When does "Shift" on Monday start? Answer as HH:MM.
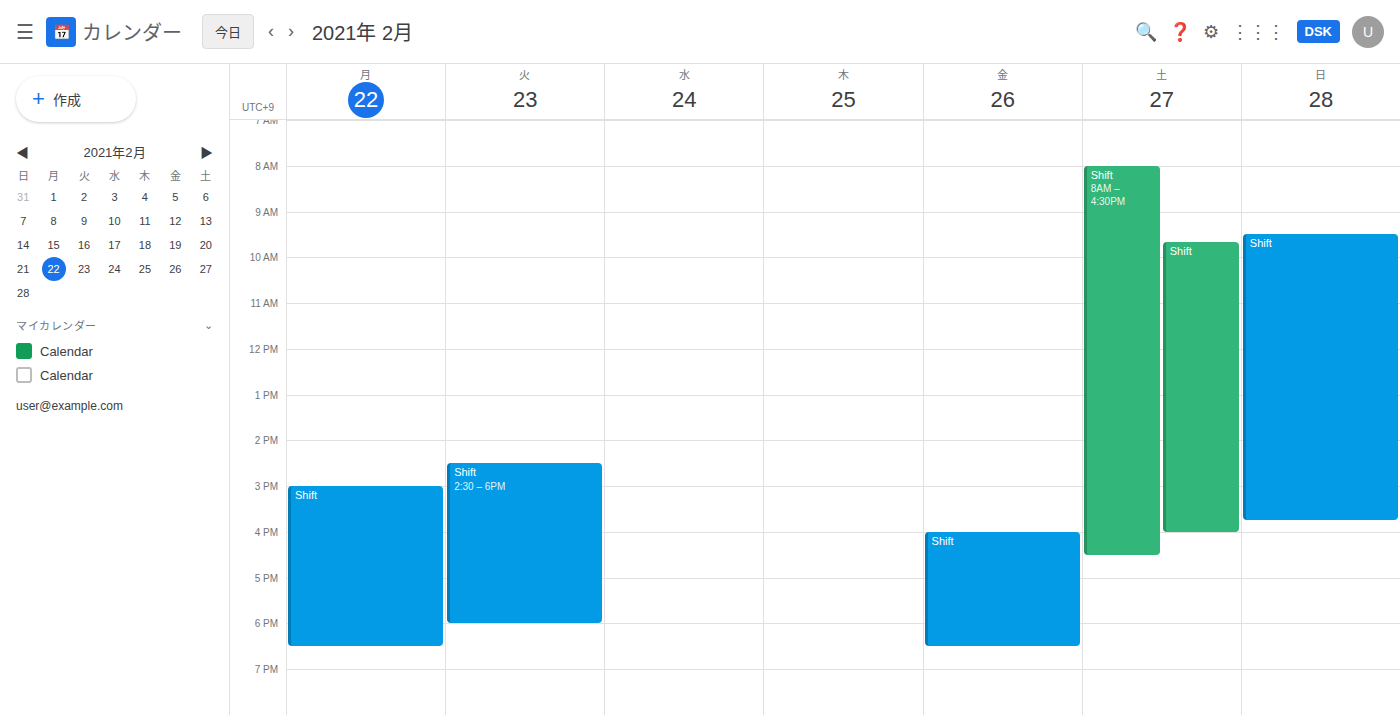
15:00